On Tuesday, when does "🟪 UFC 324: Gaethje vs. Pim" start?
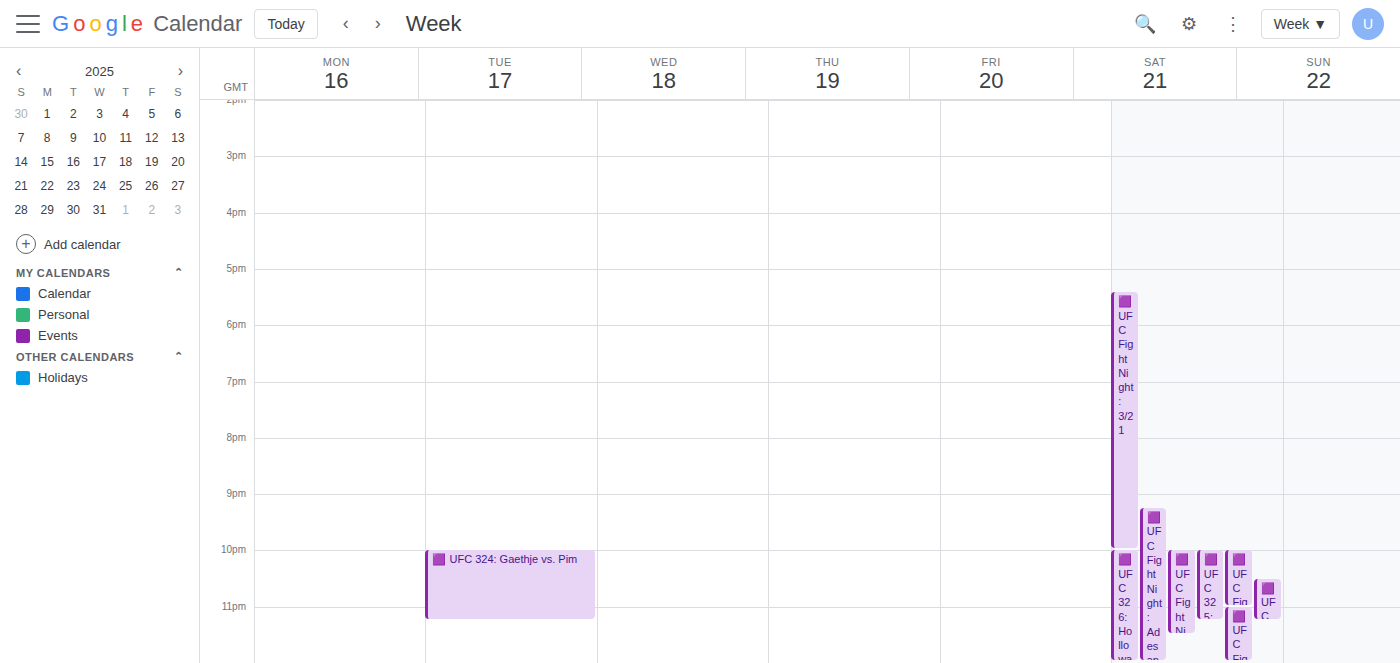
10:00 PM